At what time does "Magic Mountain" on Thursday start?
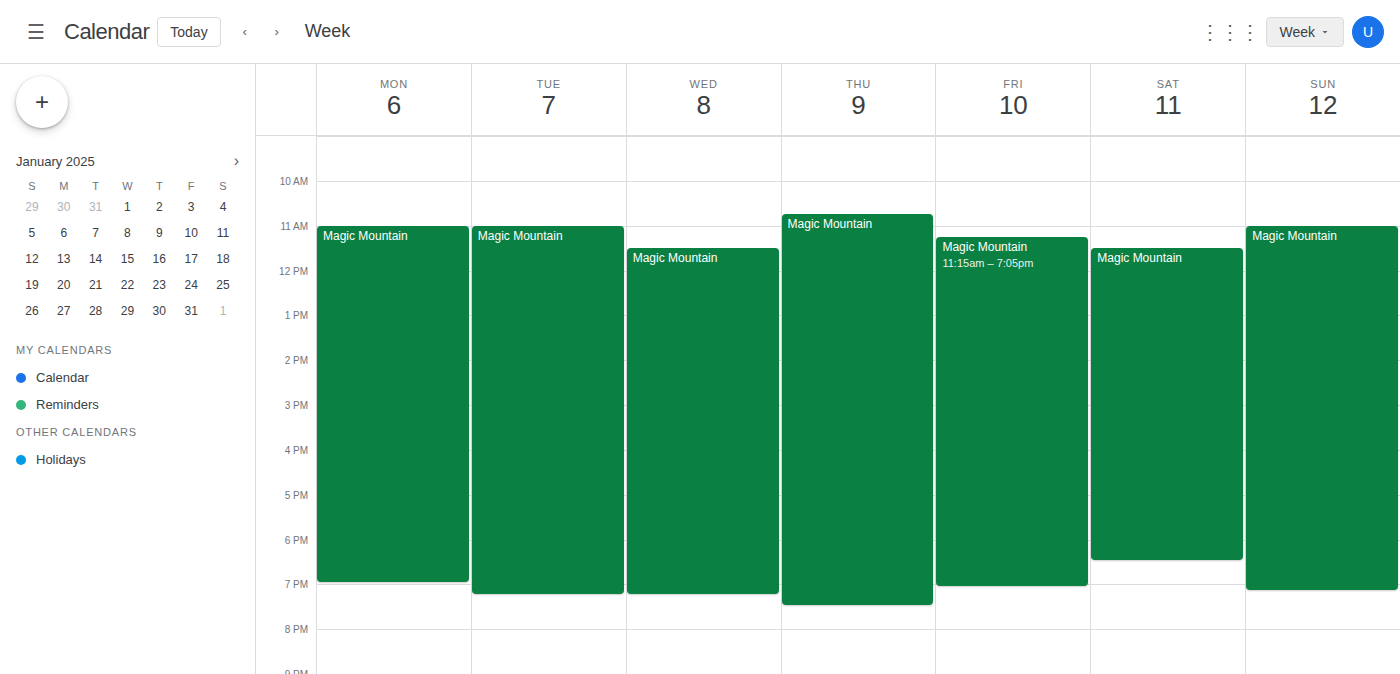
10:45 AM